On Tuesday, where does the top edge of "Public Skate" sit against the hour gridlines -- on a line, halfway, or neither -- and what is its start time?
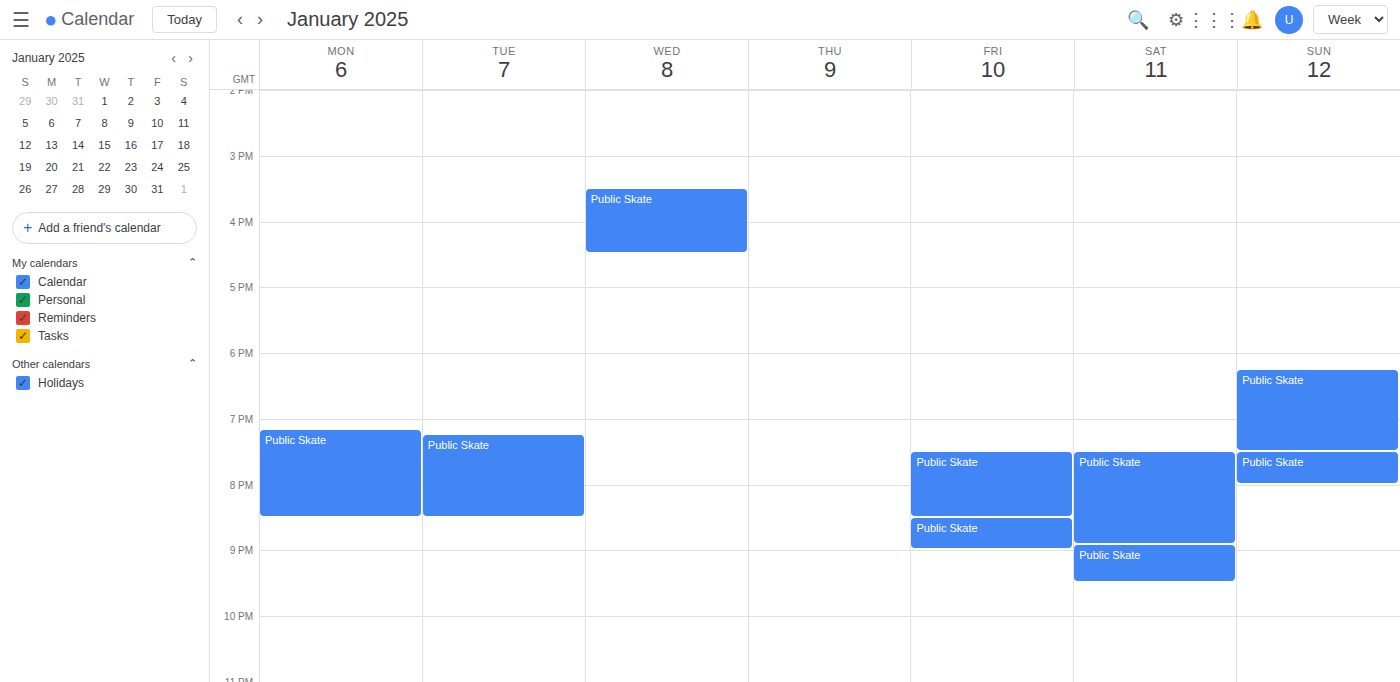
7:15 PM -- neither: a quarter of the way from the 7 PM line to the 8 PM line.